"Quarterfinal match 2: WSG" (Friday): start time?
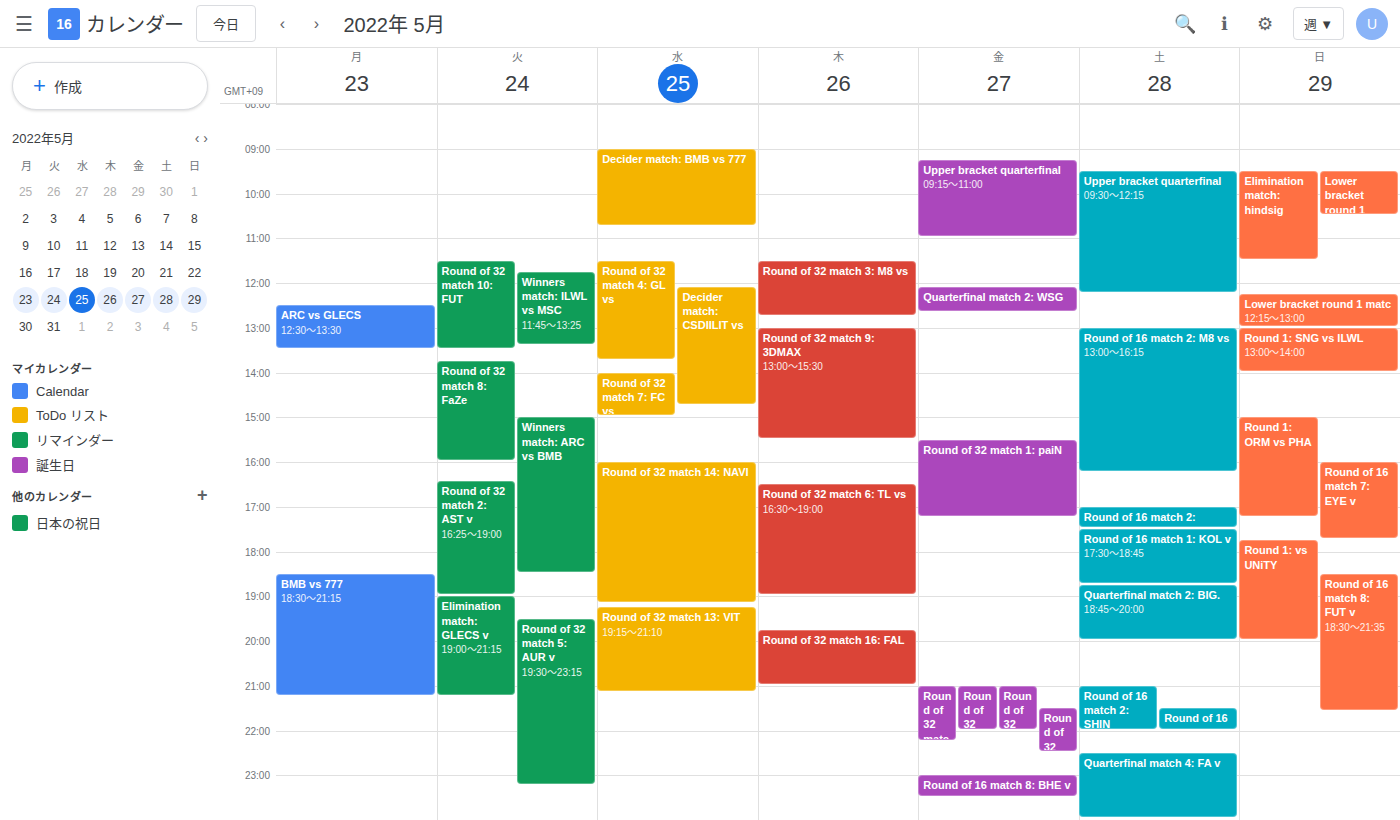
12:05 PM